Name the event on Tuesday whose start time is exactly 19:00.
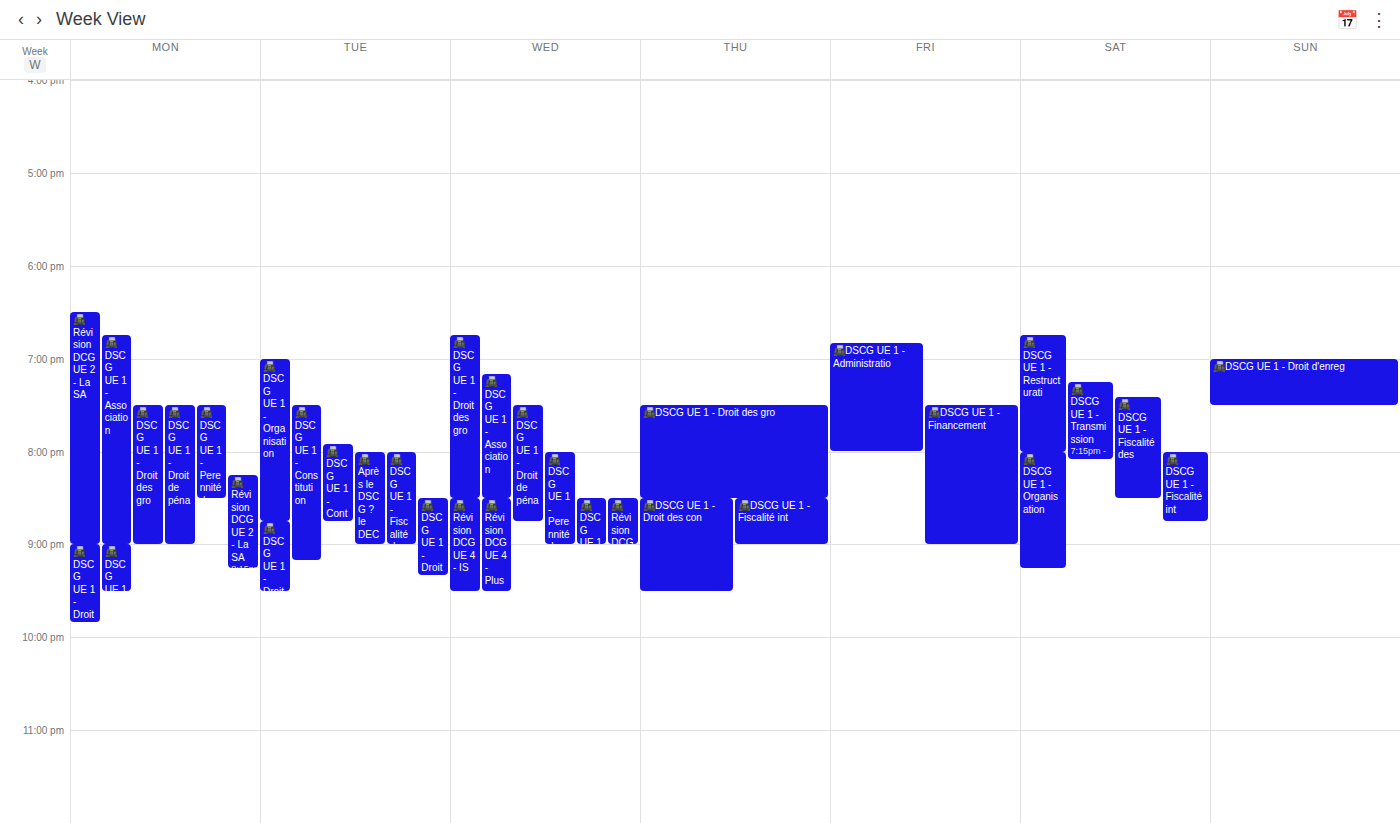
"📠DSCG UE 1 - Organisation"